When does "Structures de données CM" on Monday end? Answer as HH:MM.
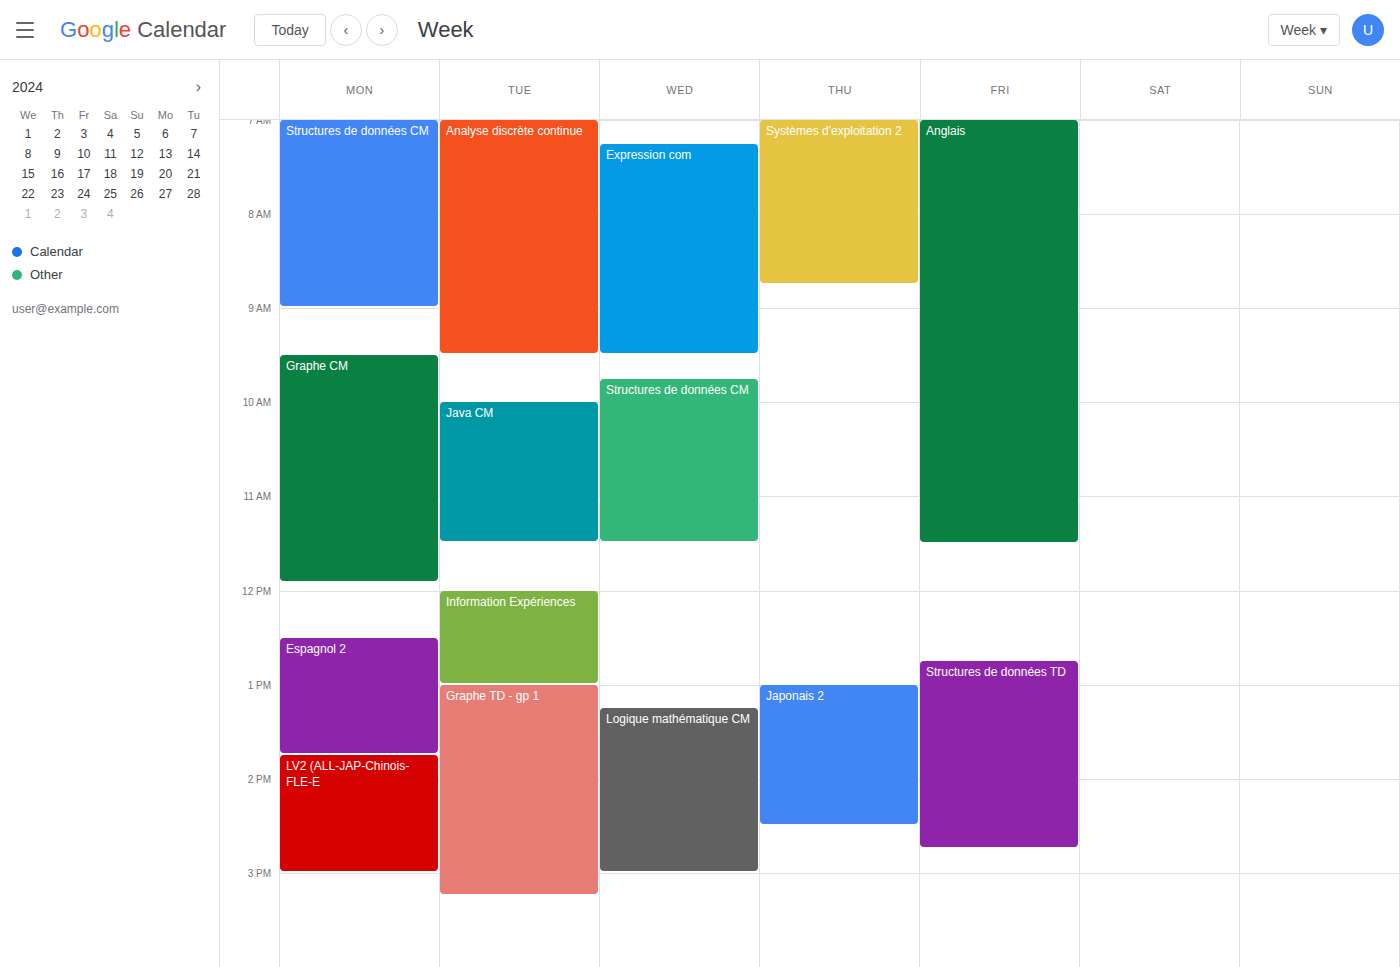
09:00